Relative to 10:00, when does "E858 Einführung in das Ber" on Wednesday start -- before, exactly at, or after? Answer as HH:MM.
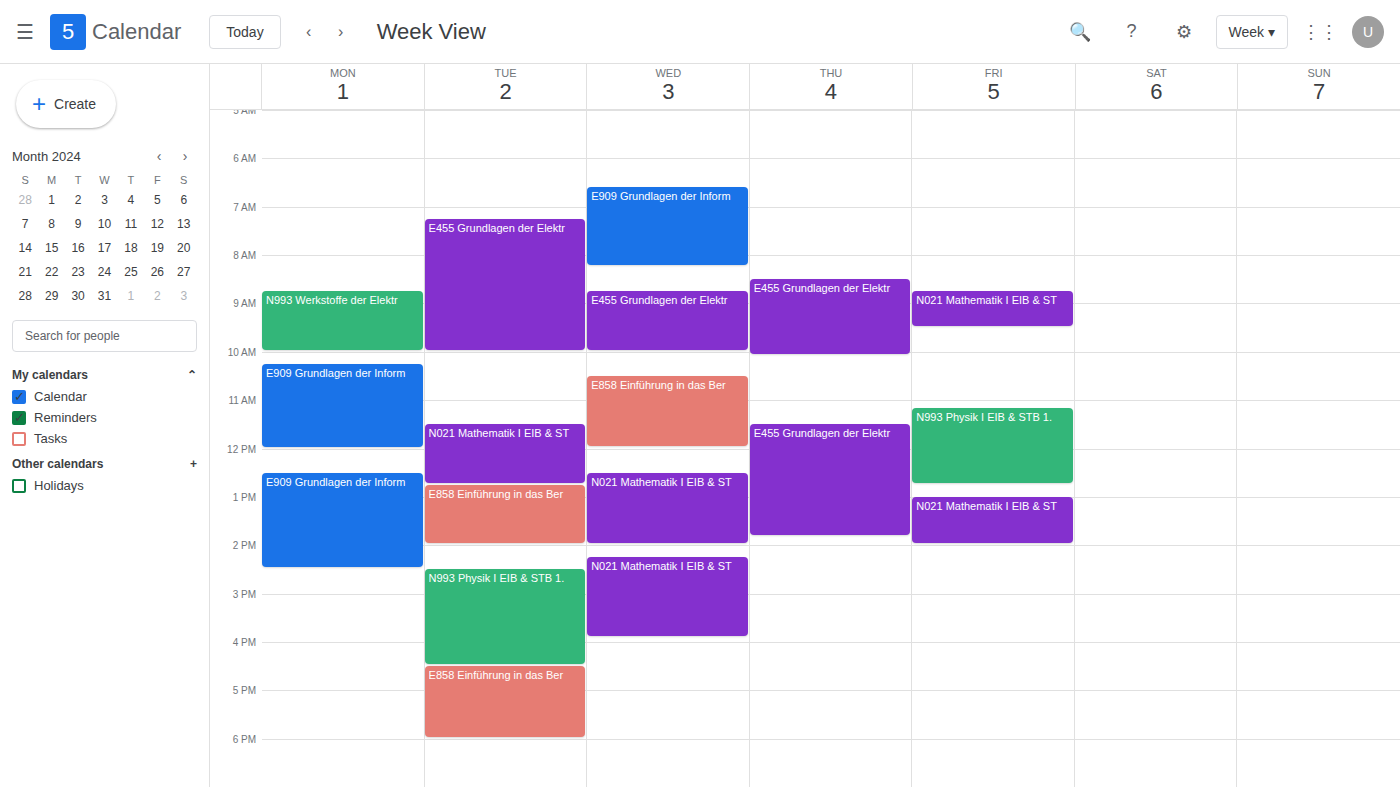
10:30 -- after 10:00, 30 minutes below the 10:00 line.